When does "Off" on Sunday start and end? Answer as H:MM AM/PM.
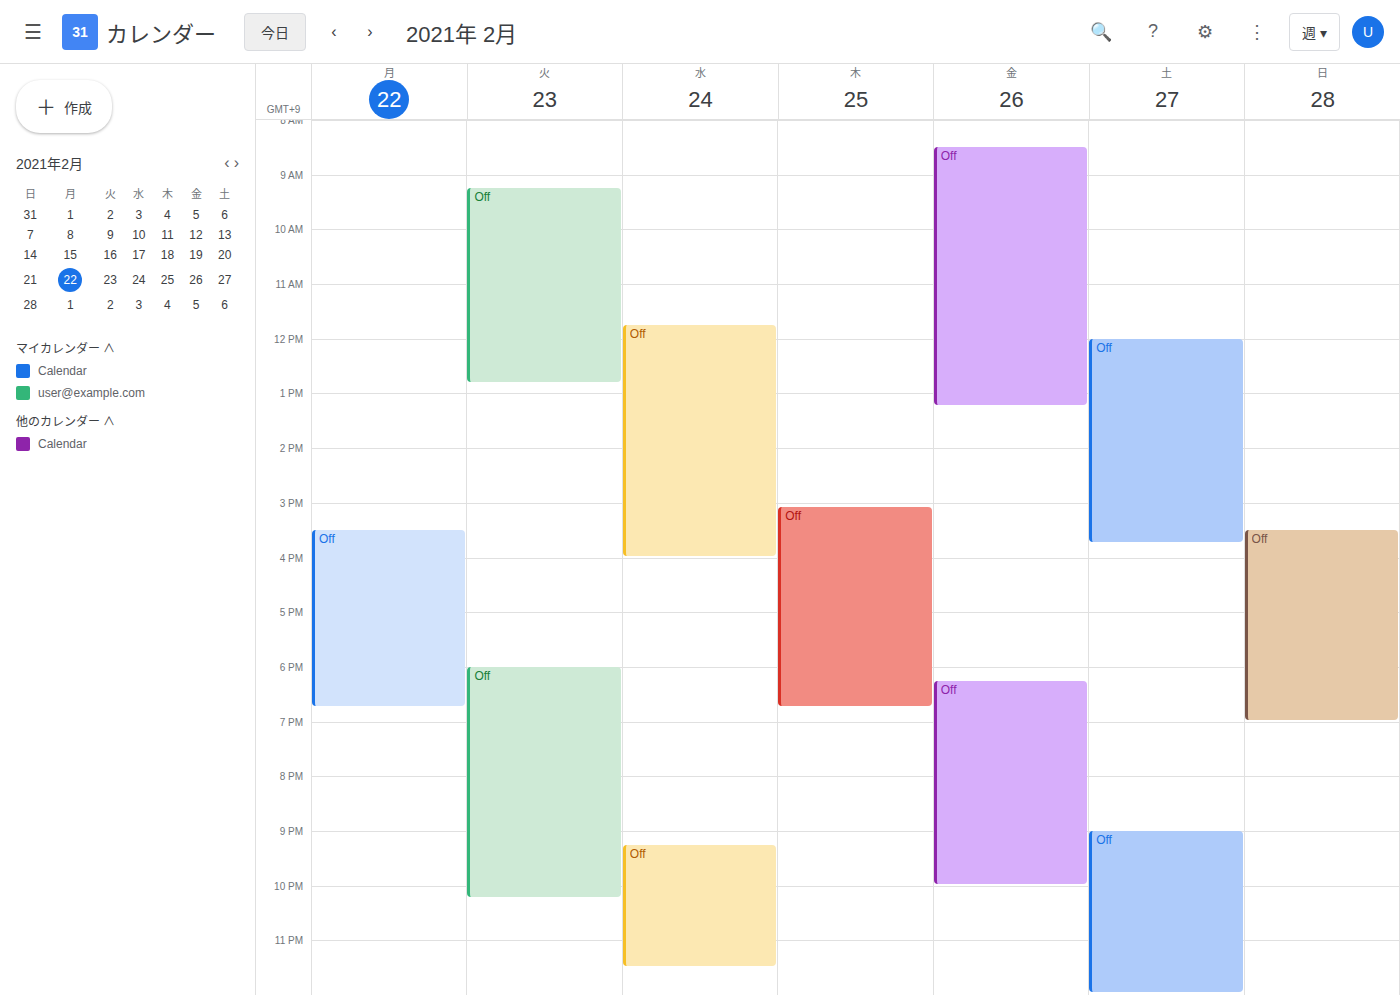
3:30 PM to 7:00 PM